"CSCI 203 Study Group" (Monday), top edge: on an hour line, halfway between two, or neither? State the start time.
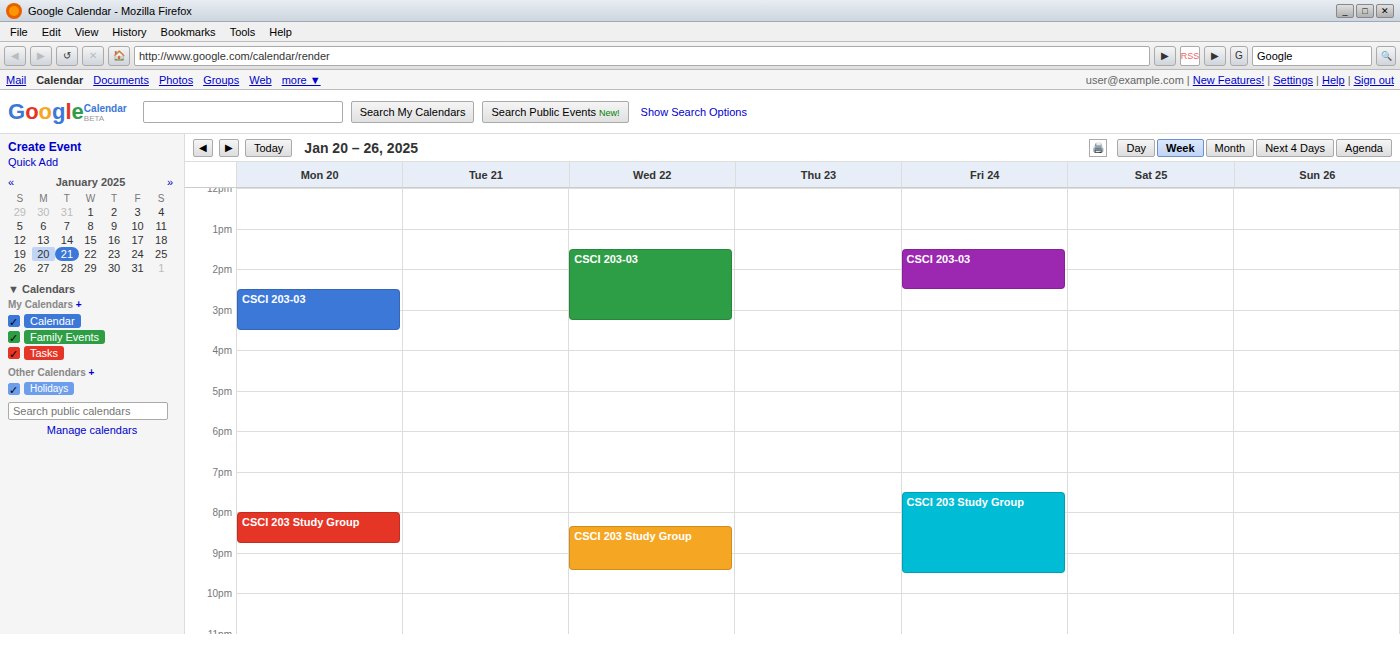
8:00 PM -- exactly on the 8 PM line.